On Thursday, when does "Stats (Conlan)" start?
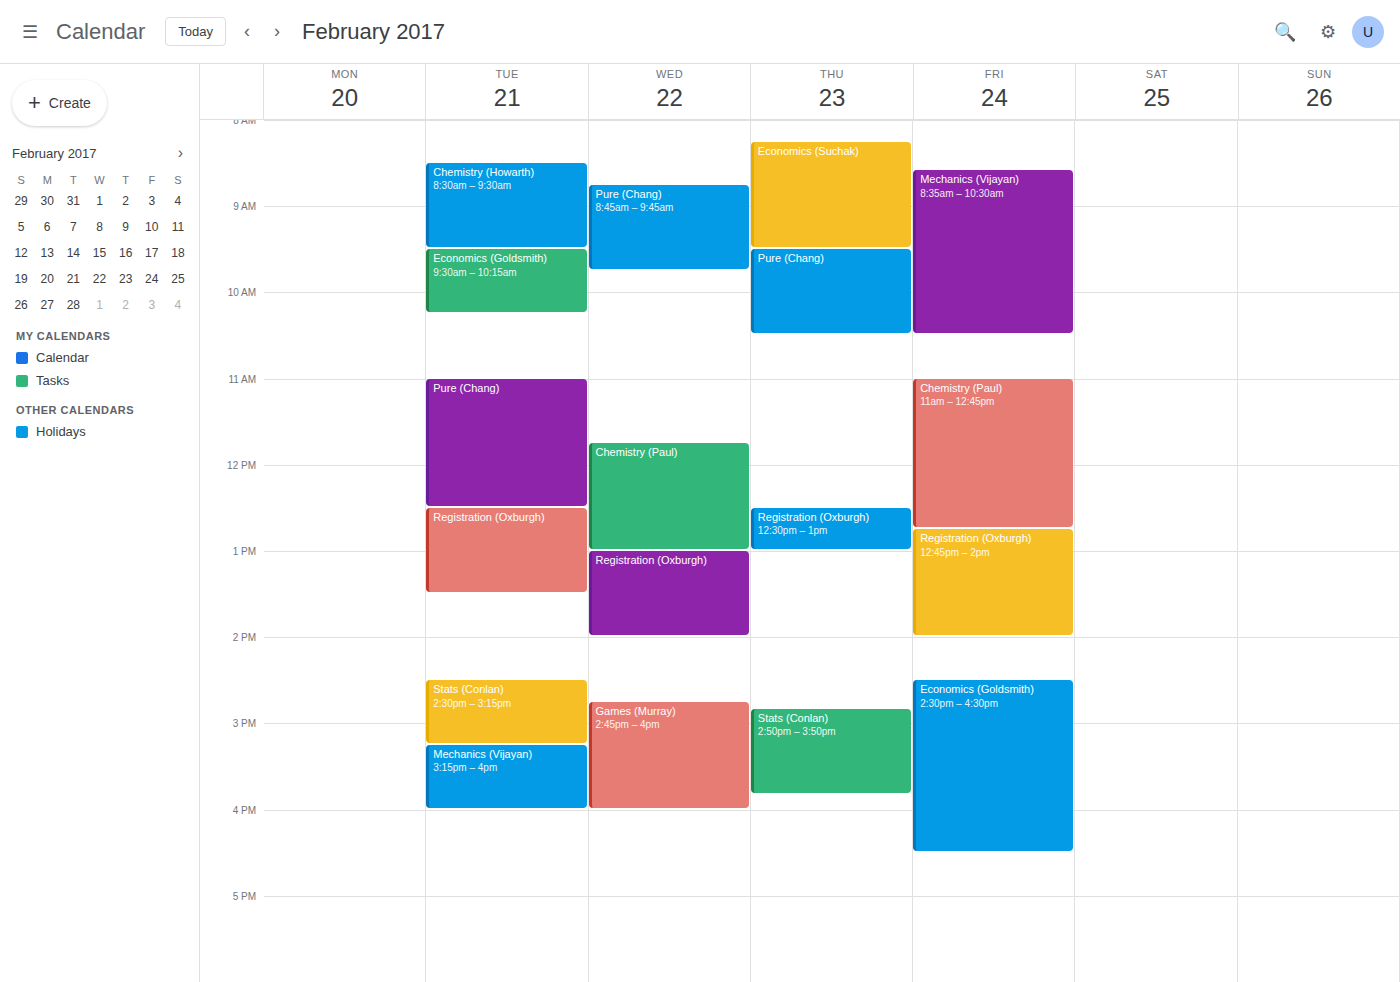
2:50 PM